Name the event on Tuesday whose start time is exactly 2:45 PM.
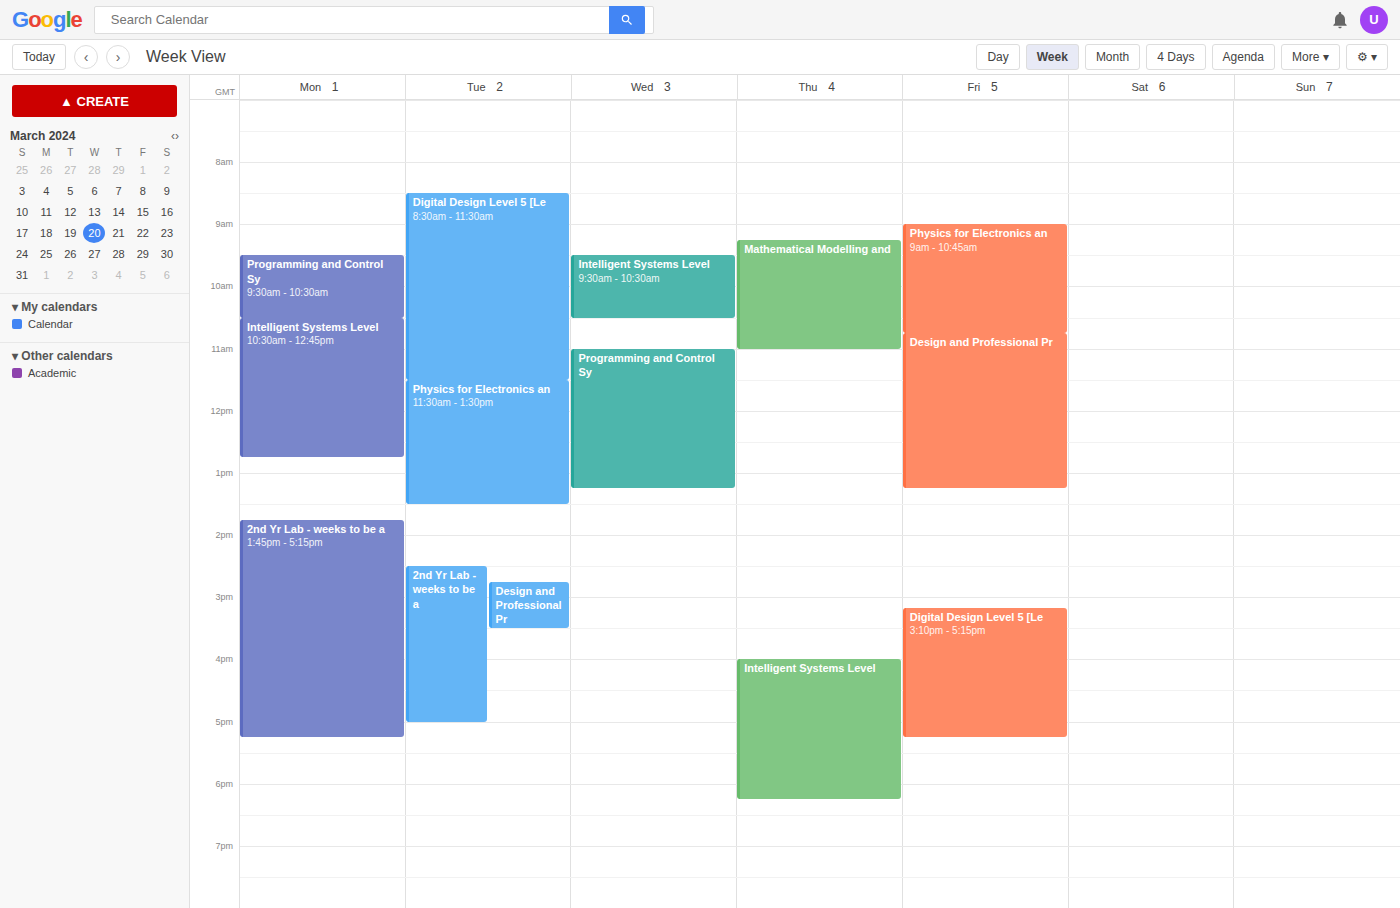
"Design and Professional Pr"